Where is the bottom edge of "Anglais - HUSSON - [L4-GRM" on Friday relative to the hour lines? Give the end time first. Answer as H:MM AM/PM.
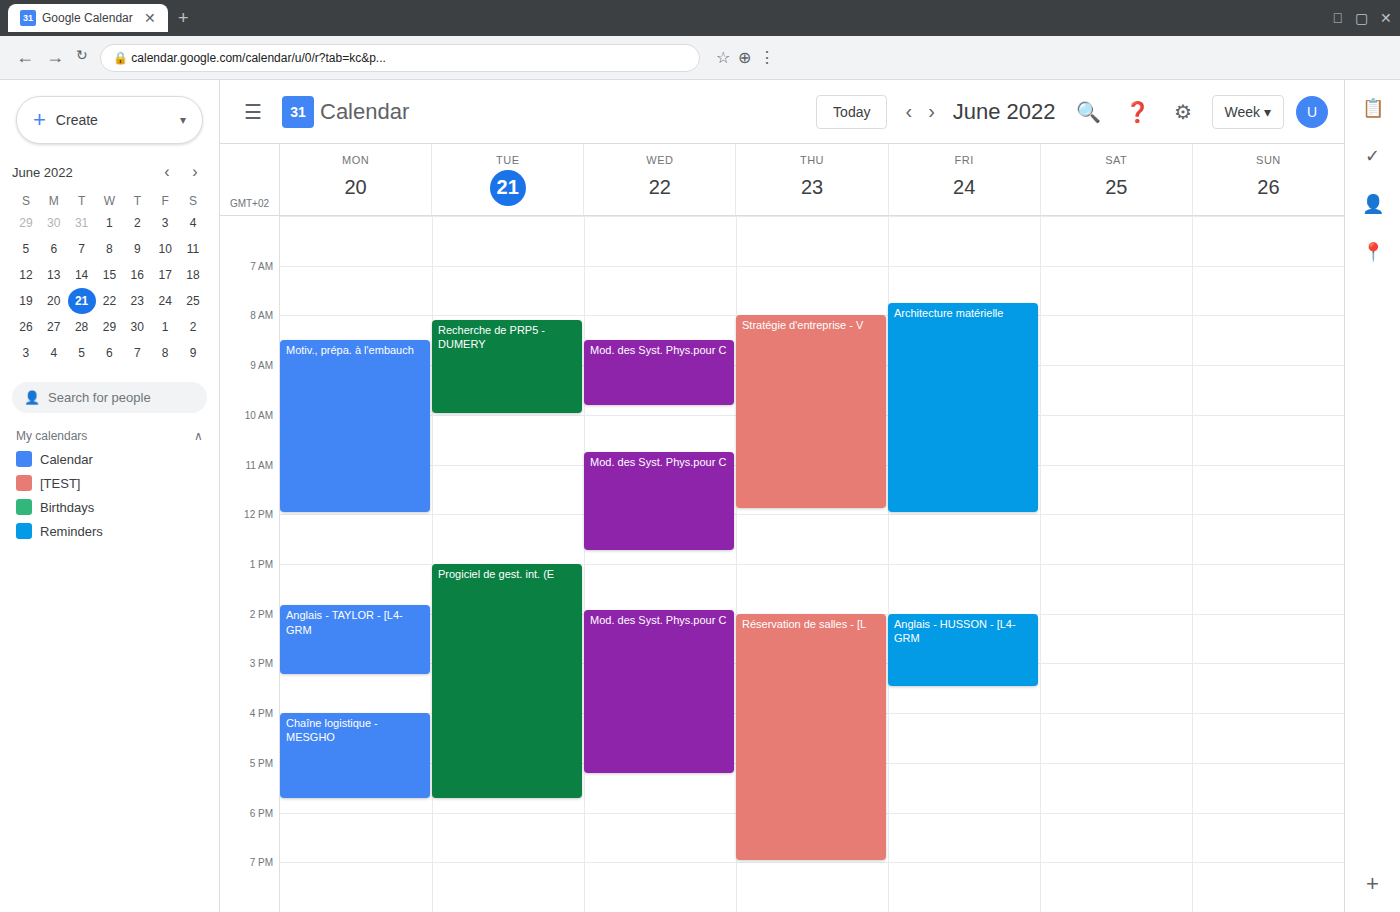
3:30 PM -- halfway between the 3 PM and 4 PM lines.